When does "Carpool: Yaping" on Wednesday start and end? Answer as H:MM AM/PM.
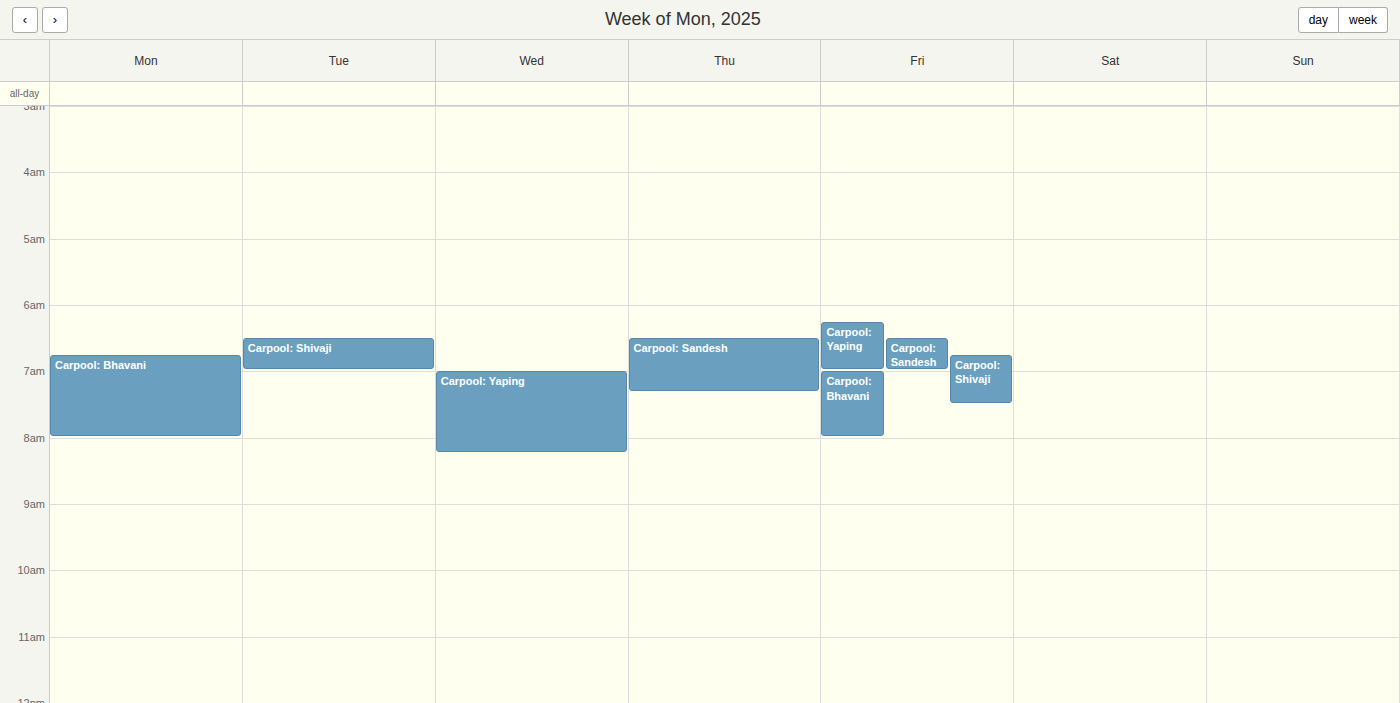
7:00 AM to 8:15 AM